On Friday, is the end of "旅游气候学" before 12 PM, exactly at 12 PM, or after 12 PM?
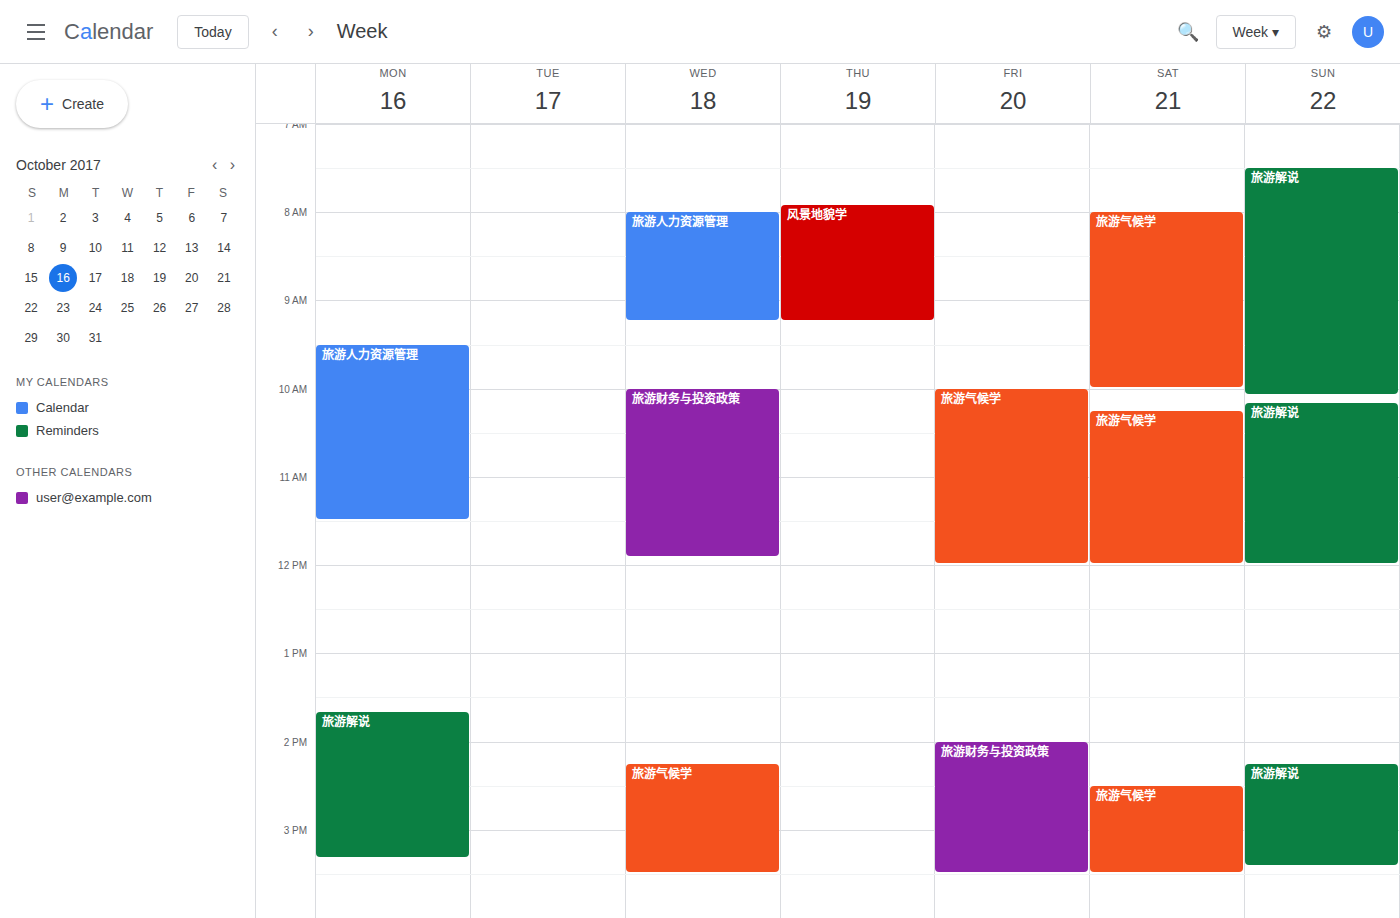
12:00 PM -- exactly at 12 PM, on the 12 PM line.